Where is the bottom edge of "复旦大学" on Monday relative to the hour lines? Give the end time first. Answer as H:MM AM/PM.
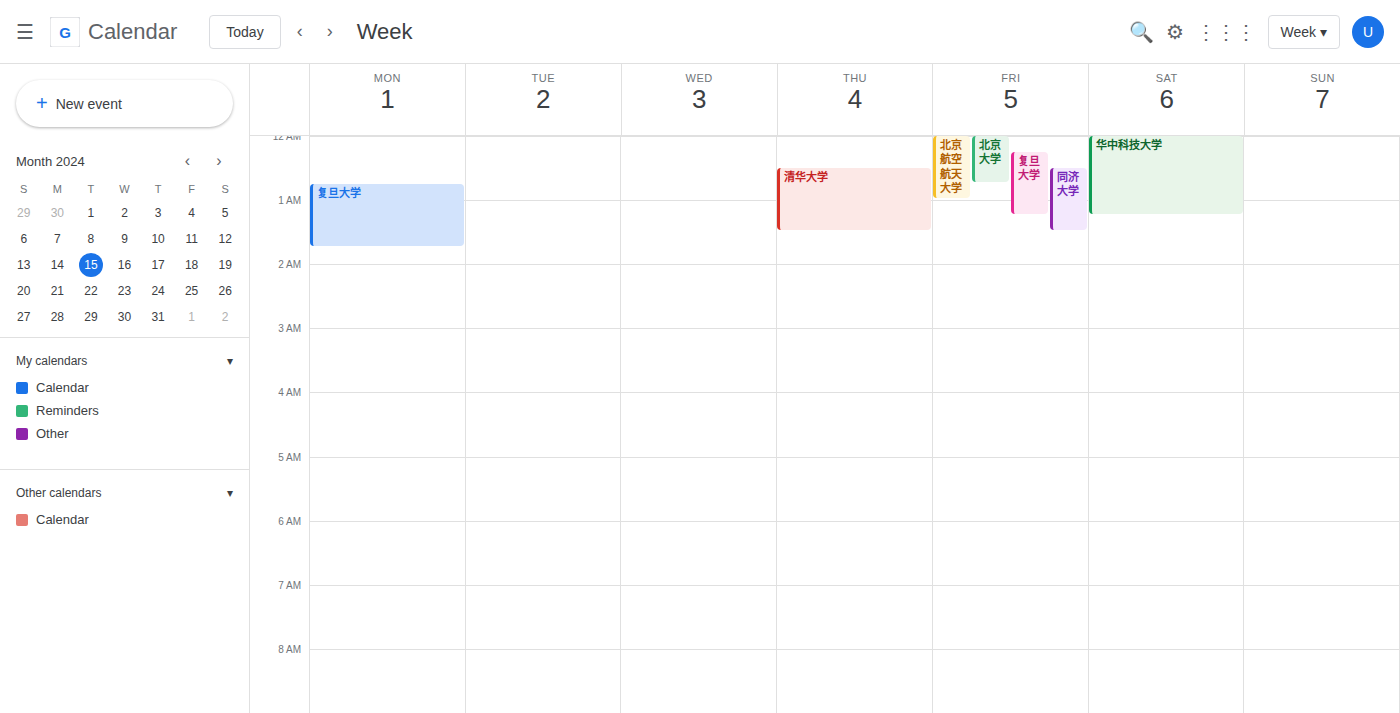
1:45 AM -- neither: three quarters of the way from the 1 AM line to the 2 AM line.